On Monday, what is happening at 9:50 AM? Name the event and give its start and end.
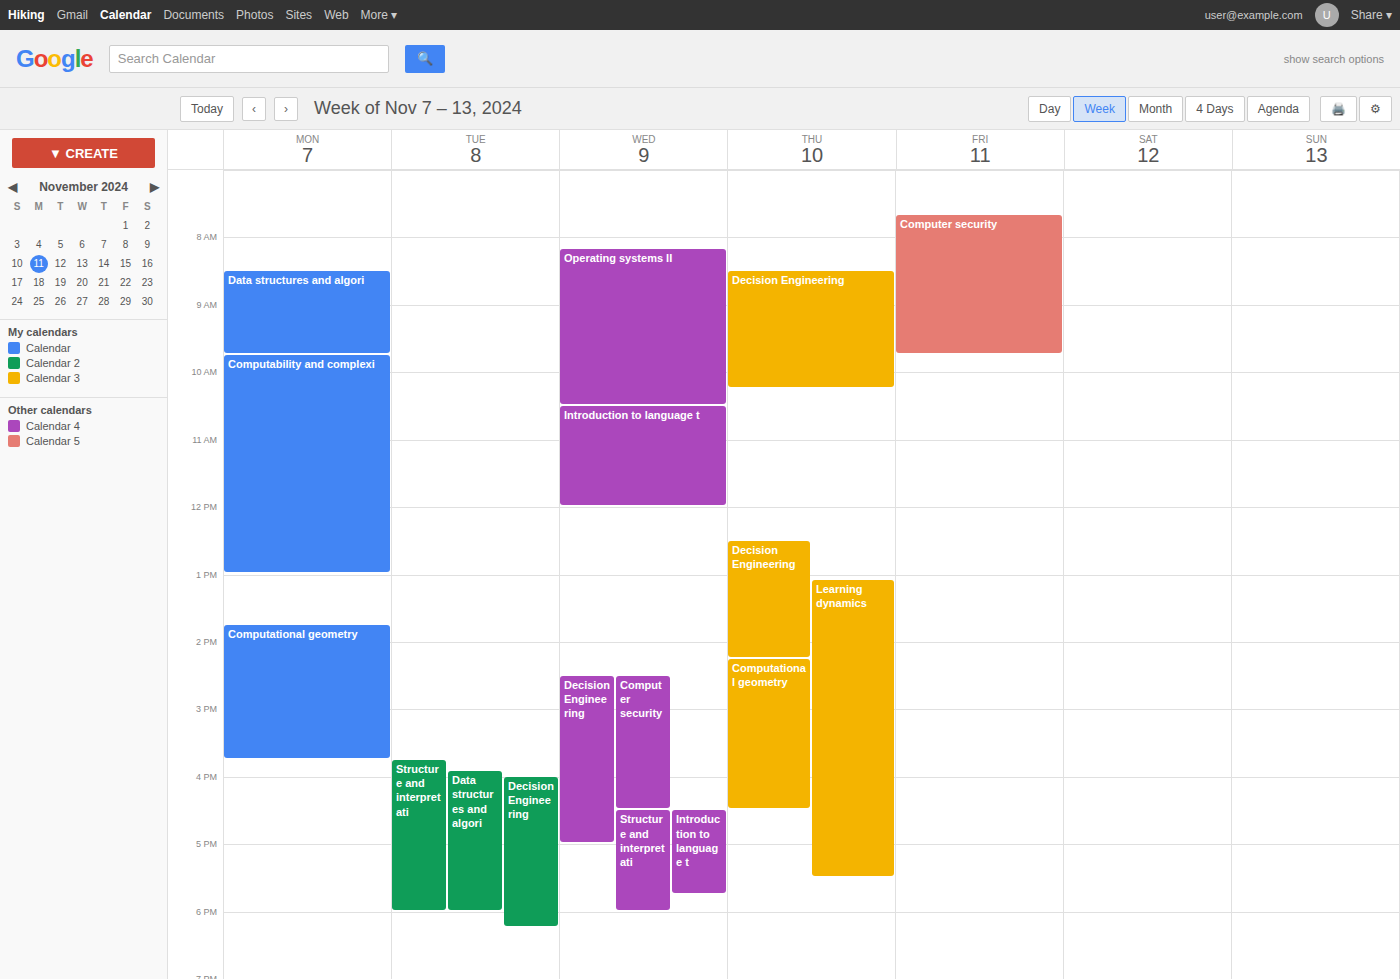
"Computability and complexi", 9:45 AM to 1:00 PM